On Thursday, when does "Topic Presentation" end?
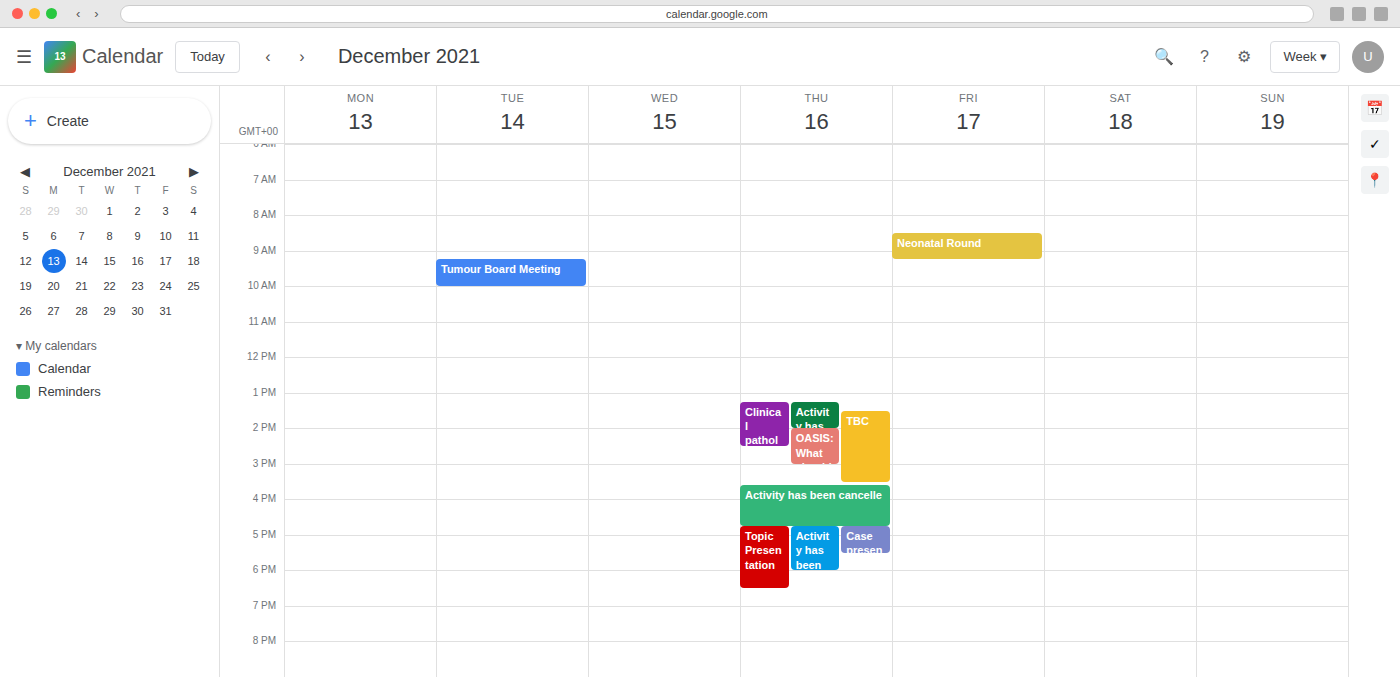
6:30 PM